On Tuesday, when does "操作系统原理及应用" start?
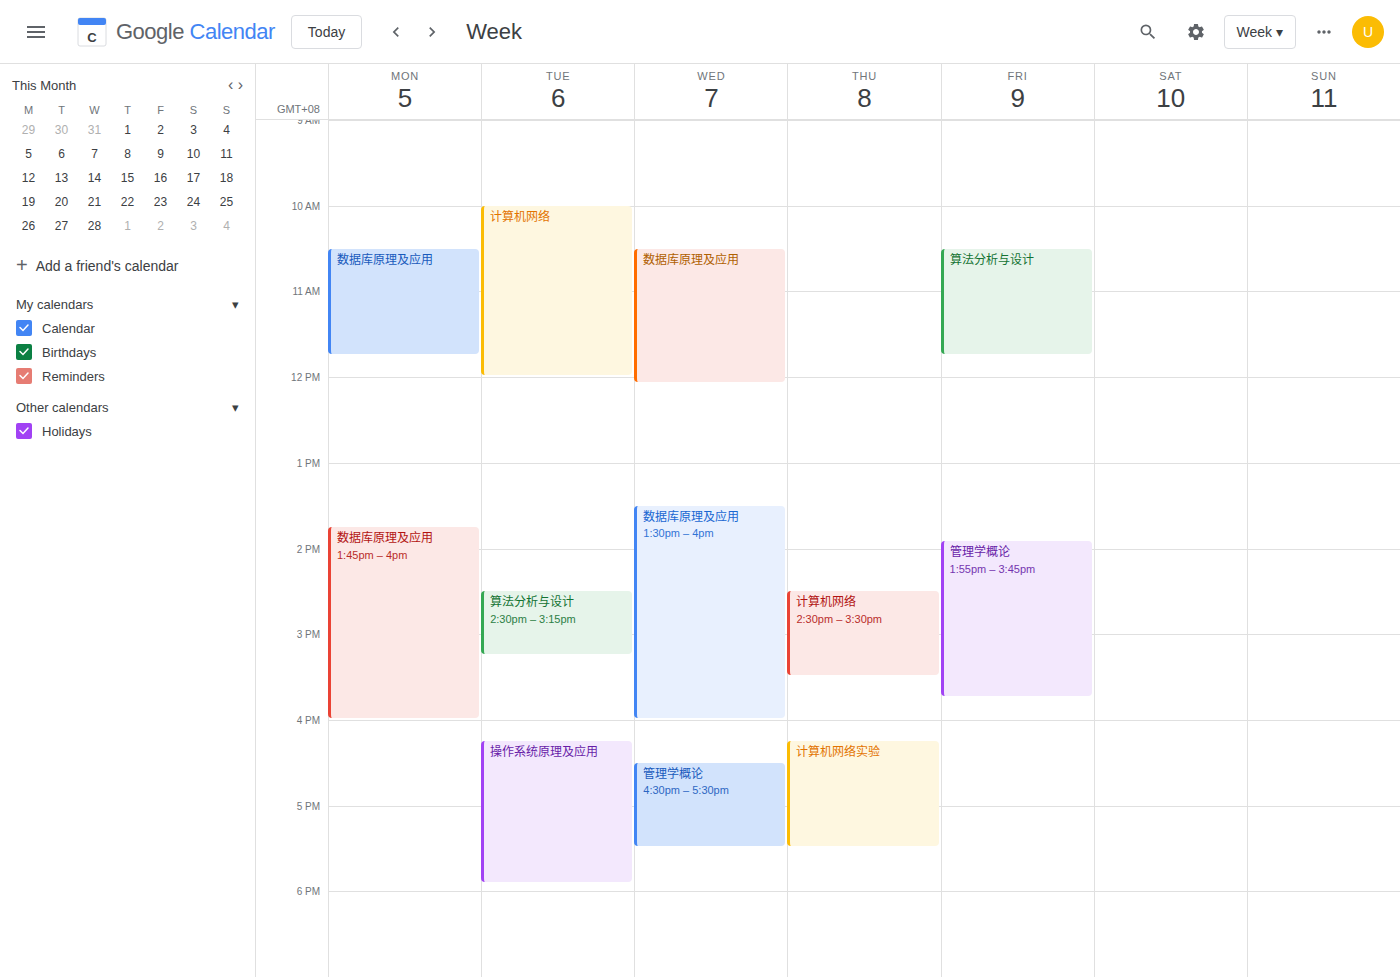
4:15 PM